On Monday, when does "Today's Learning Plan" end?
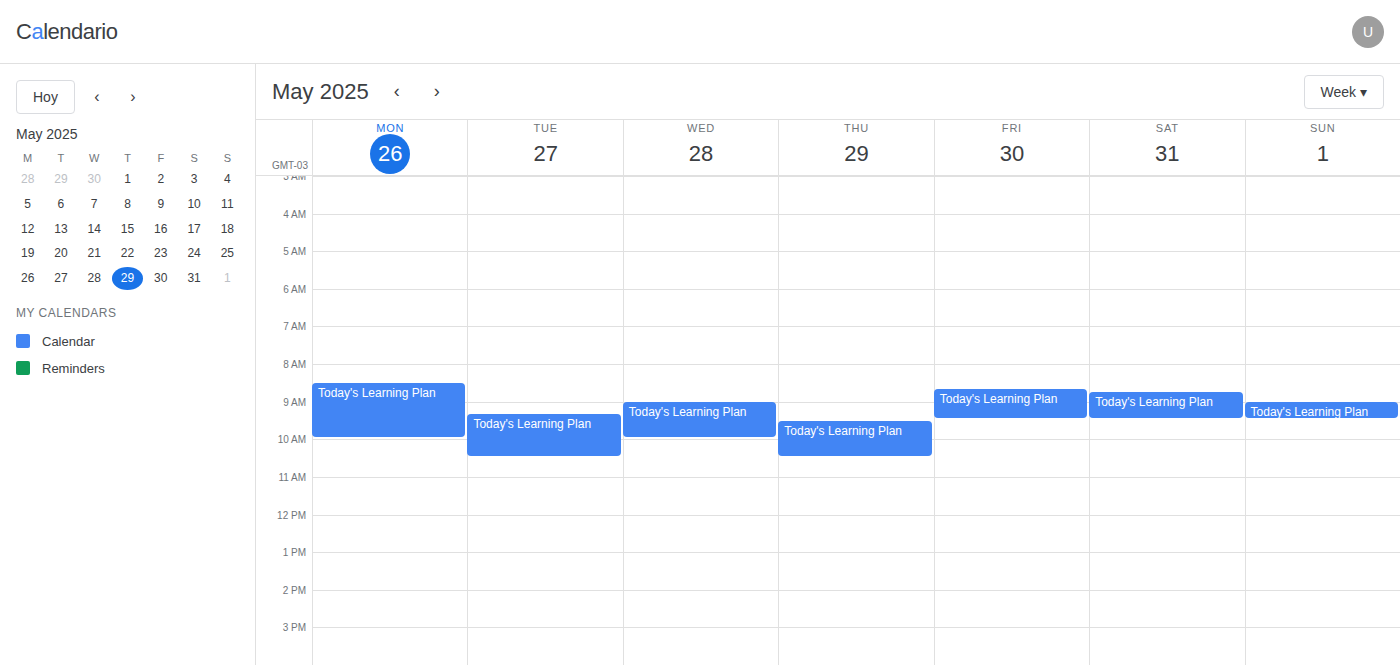
10:00 AM